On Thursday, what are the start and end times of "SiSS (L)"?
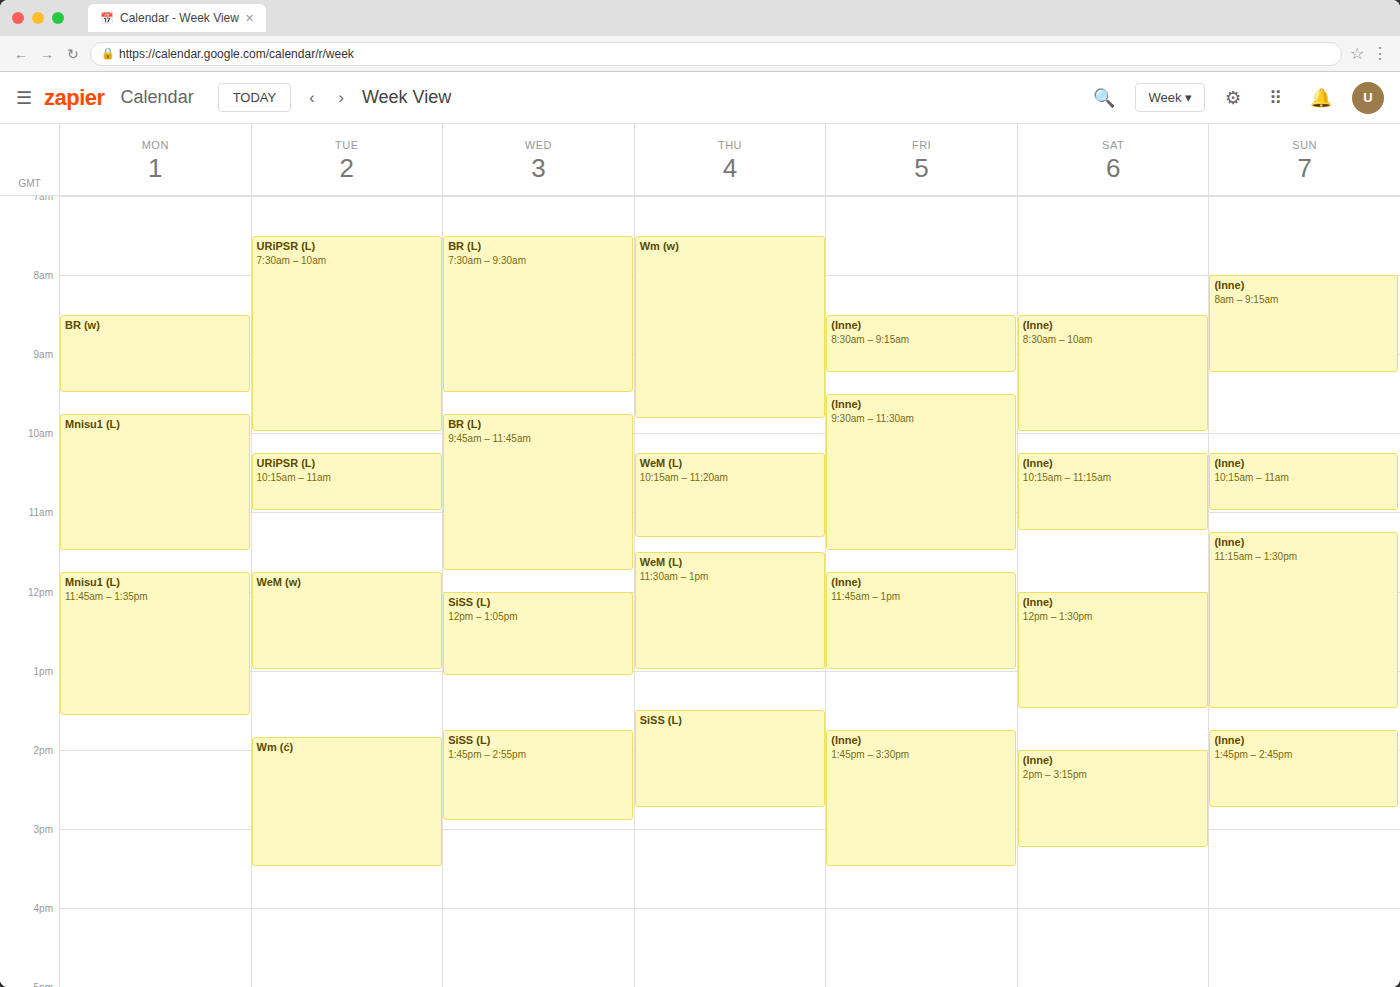
1:30 PM to 2:45 PM